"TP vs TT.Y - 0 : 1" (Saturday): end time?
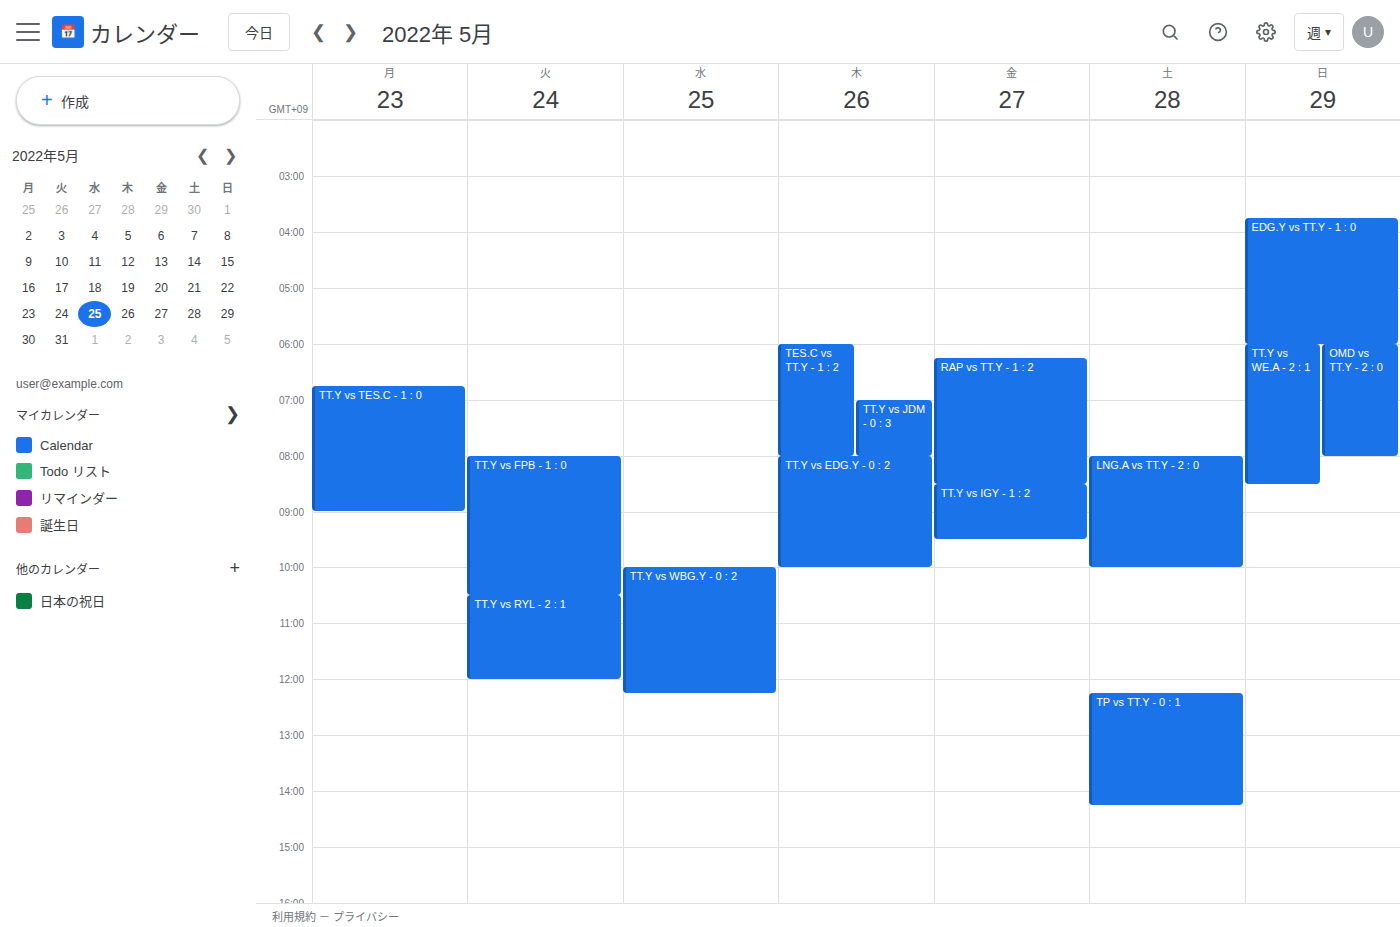
2:15 PM